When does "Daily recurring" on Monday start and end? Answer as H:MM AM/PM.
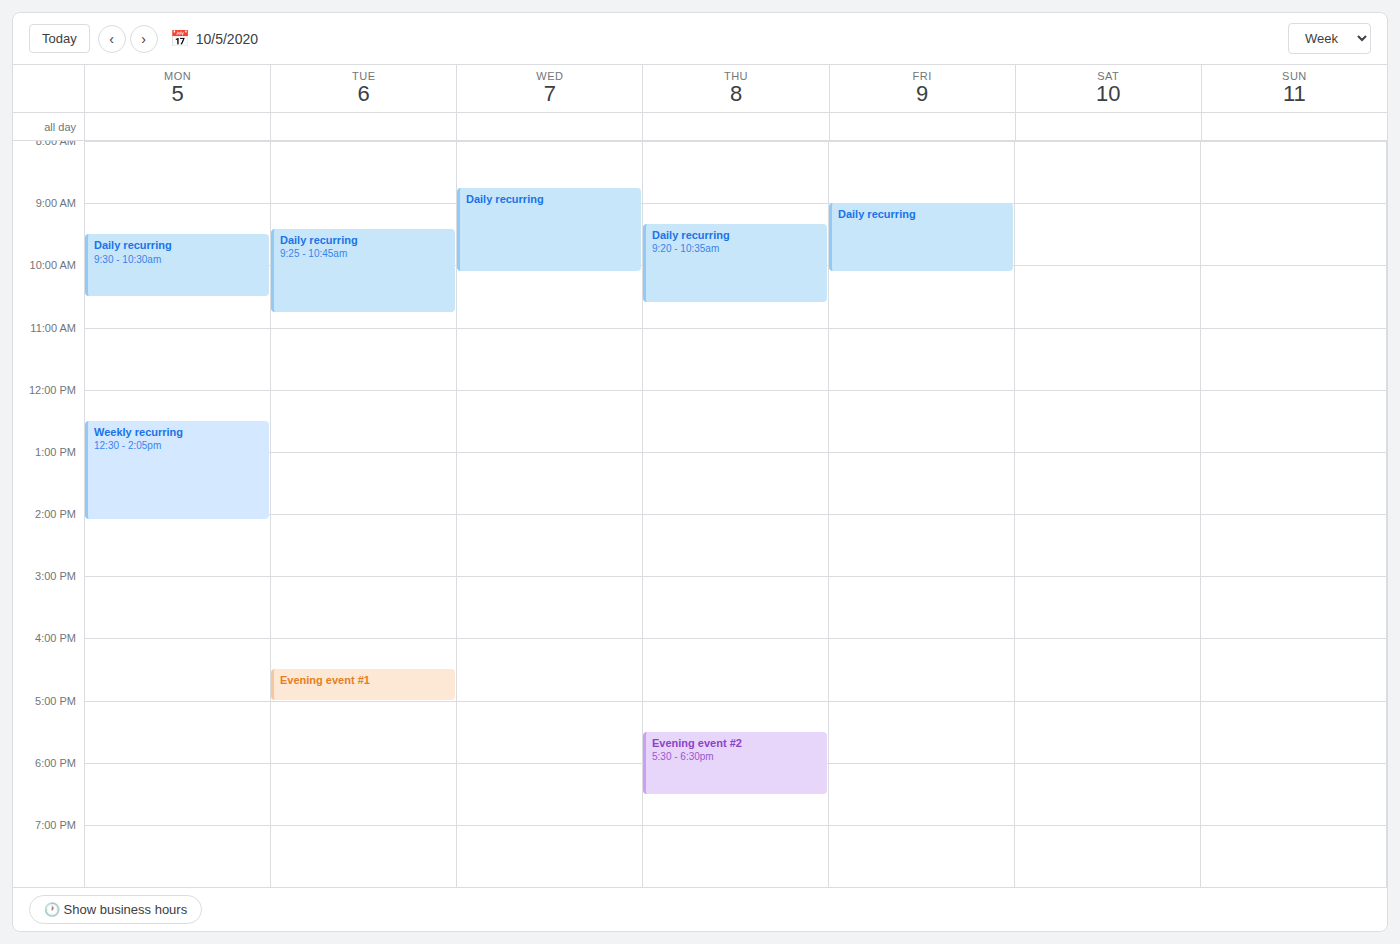
9:30 AM to 10:30 AM